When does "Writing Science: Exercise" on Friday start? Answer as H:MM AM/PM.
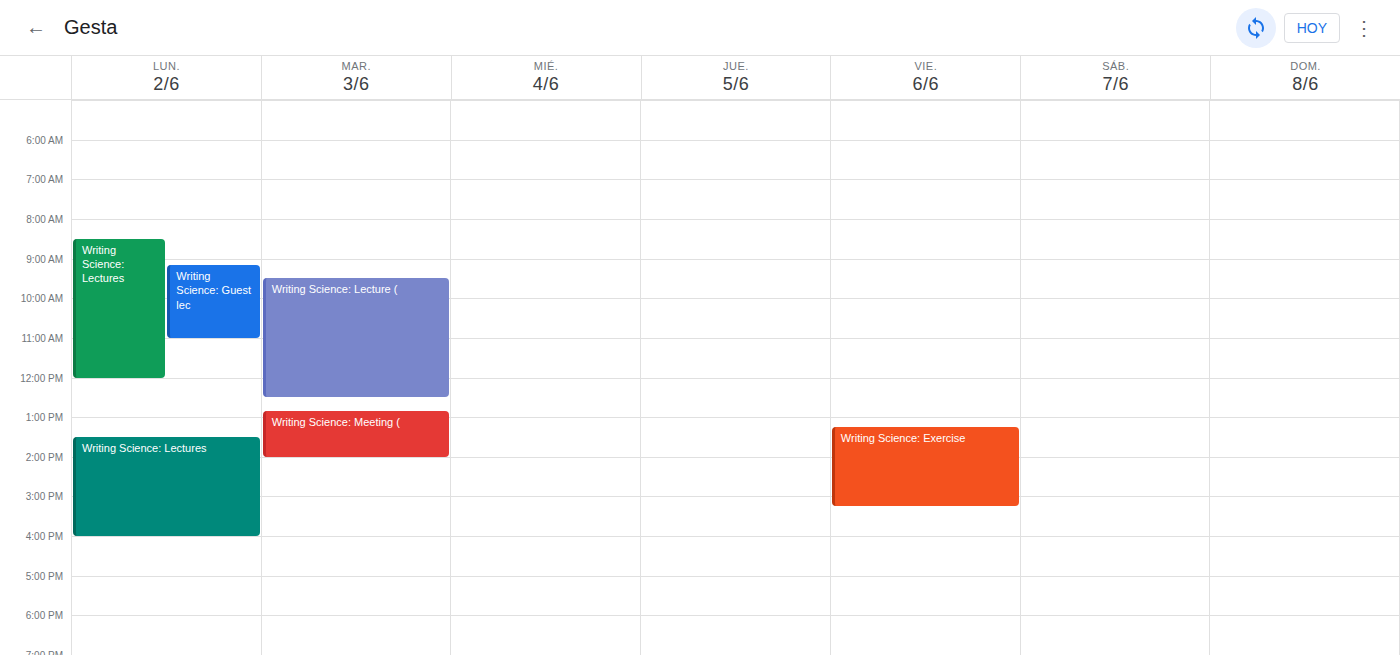
1:15 PM